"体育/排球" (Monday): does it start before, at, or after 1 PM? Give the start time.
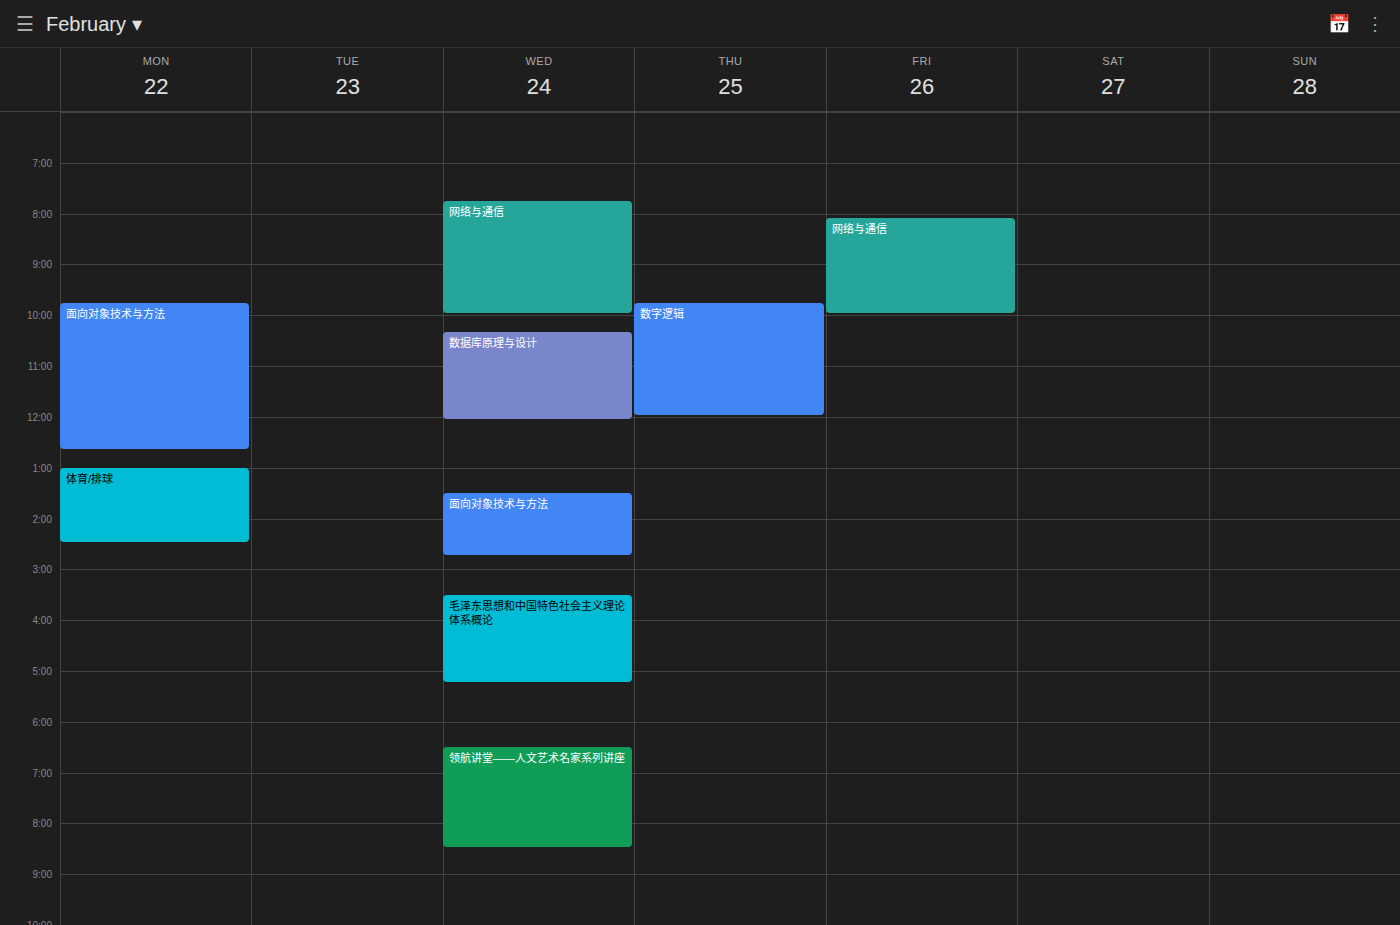
1:00 PM -- exactly at 1 PM, on the 1 PM line.